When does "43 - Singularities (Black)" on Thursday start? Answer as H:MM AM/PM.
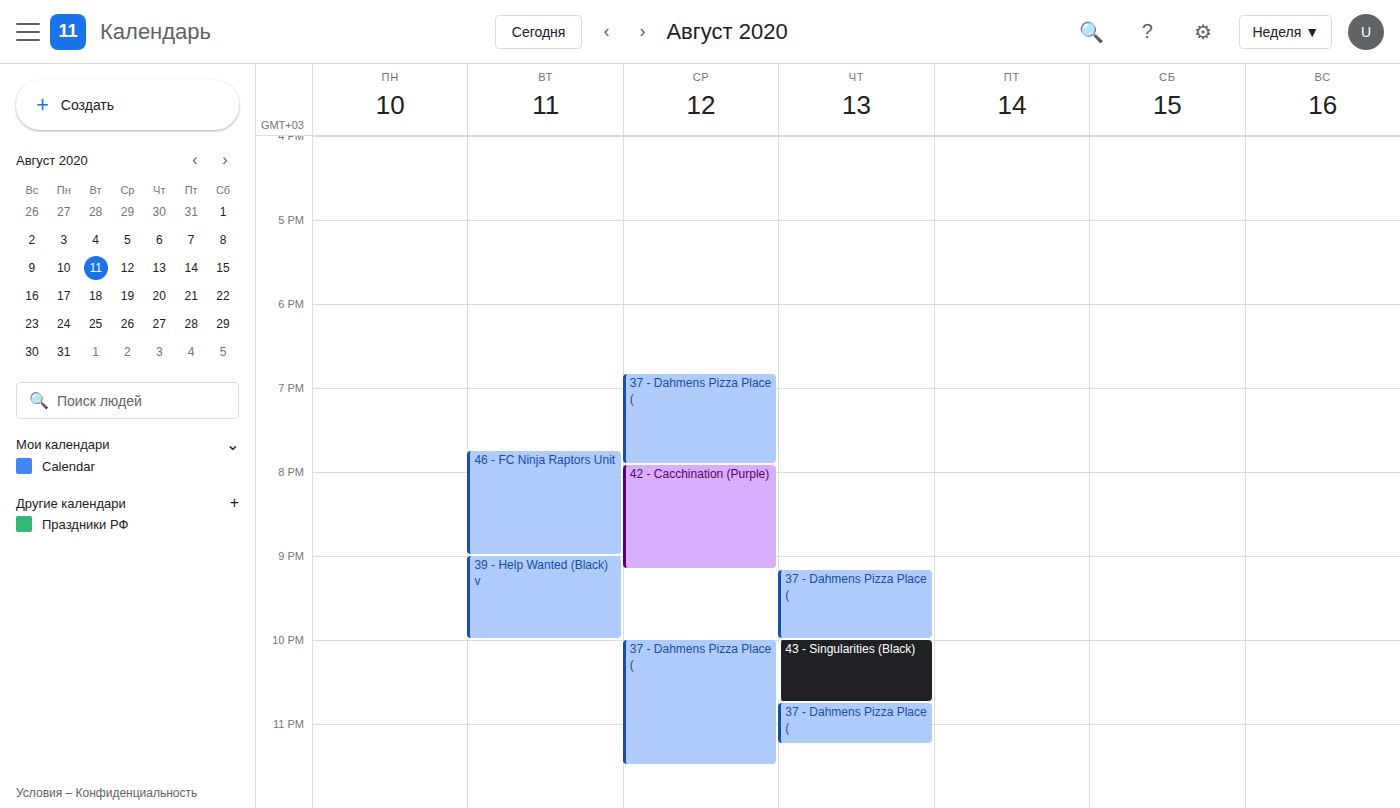
10:00 PM